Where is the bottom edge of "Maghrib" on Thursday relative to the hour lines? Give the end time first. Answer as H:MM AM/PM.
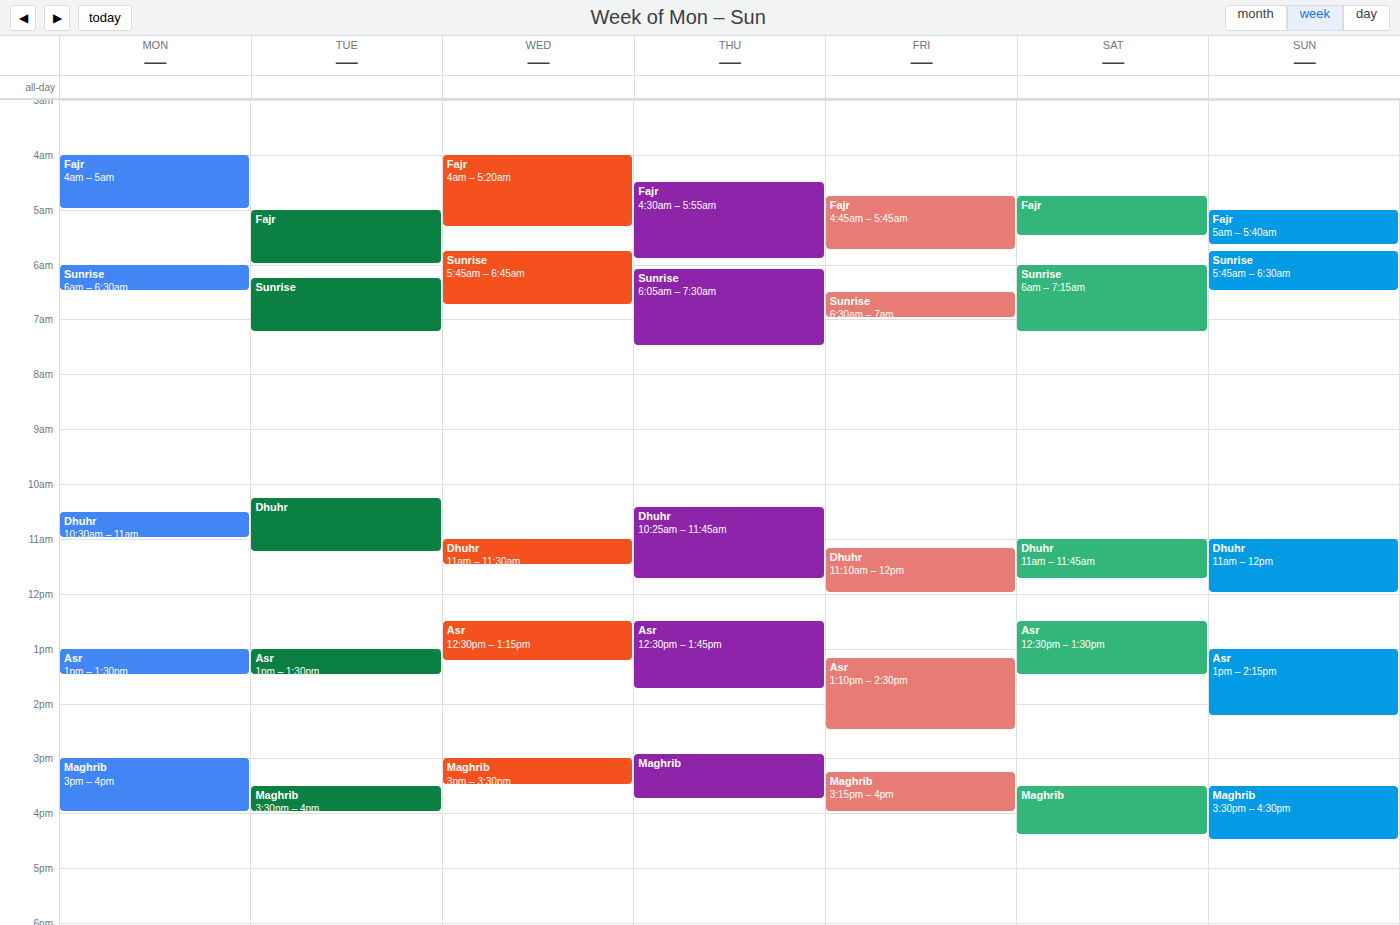
3:45 PM -- neither: three quarters of the way from the 3 PM line to the 4 PM line.